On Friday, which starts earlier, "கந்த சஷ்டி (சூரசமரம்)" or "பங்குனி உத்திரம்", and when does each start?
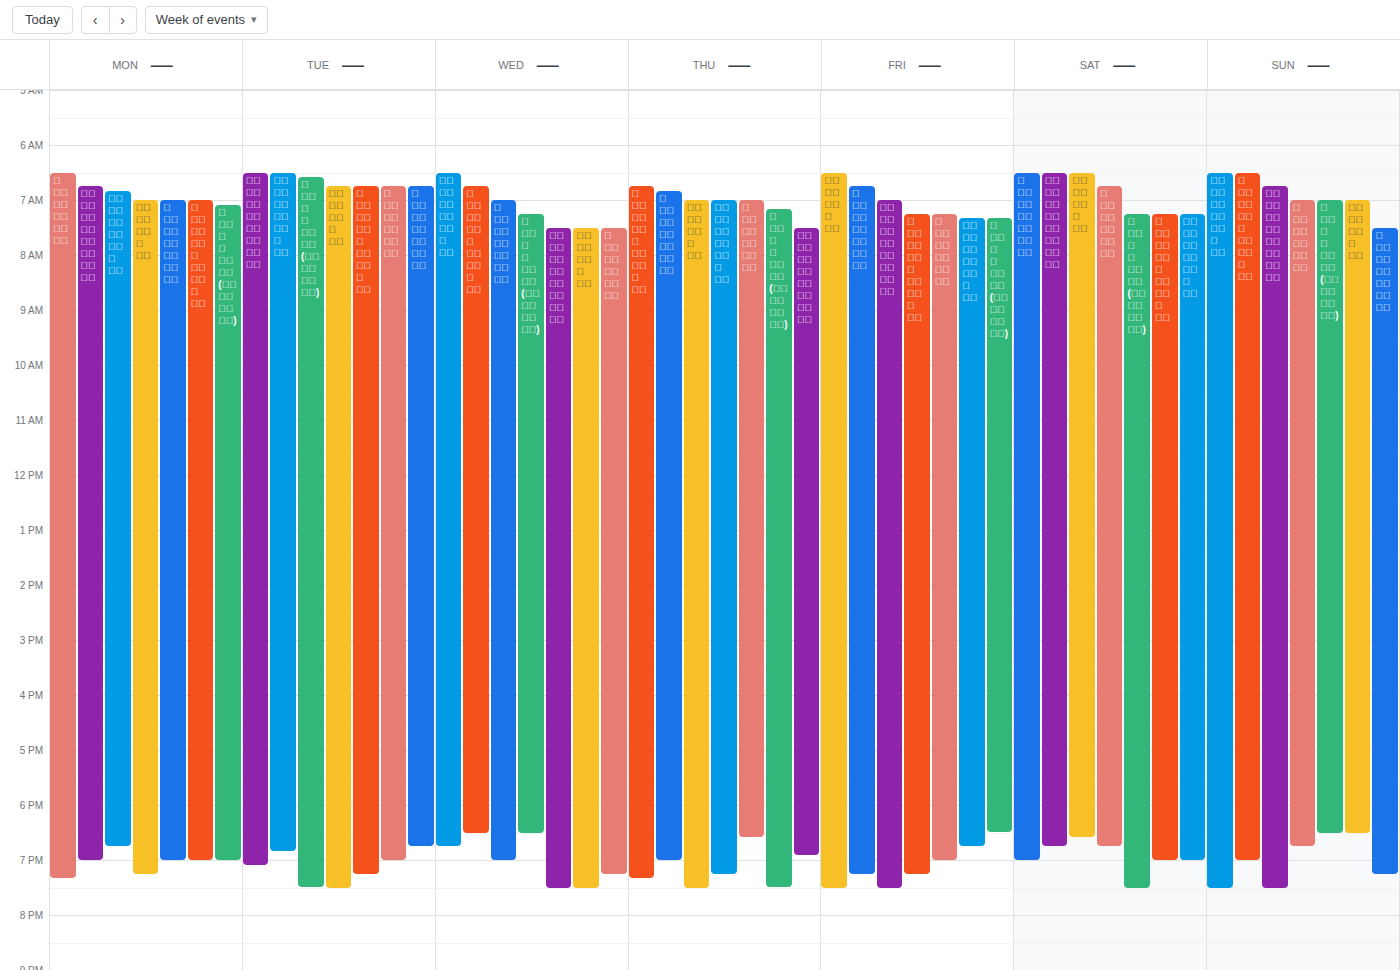
"பங்குனி உத்திரம்" 7:15 AM; "கந்த சஷ்டி (சூரசமரம்)" 7:20 AM.